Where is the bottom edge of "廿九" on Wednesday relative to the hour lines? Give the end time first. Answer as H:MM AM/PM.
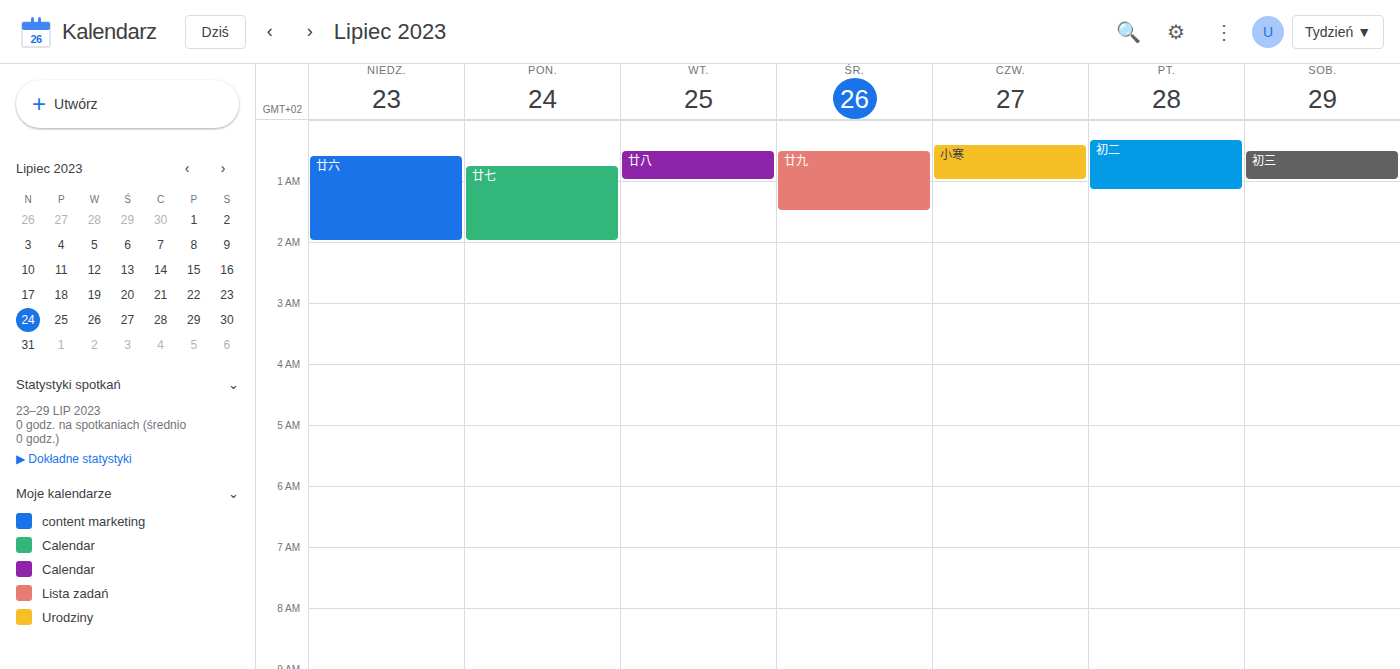
1:30 AM -- halfway between the 1 AM and 2 AM lines.